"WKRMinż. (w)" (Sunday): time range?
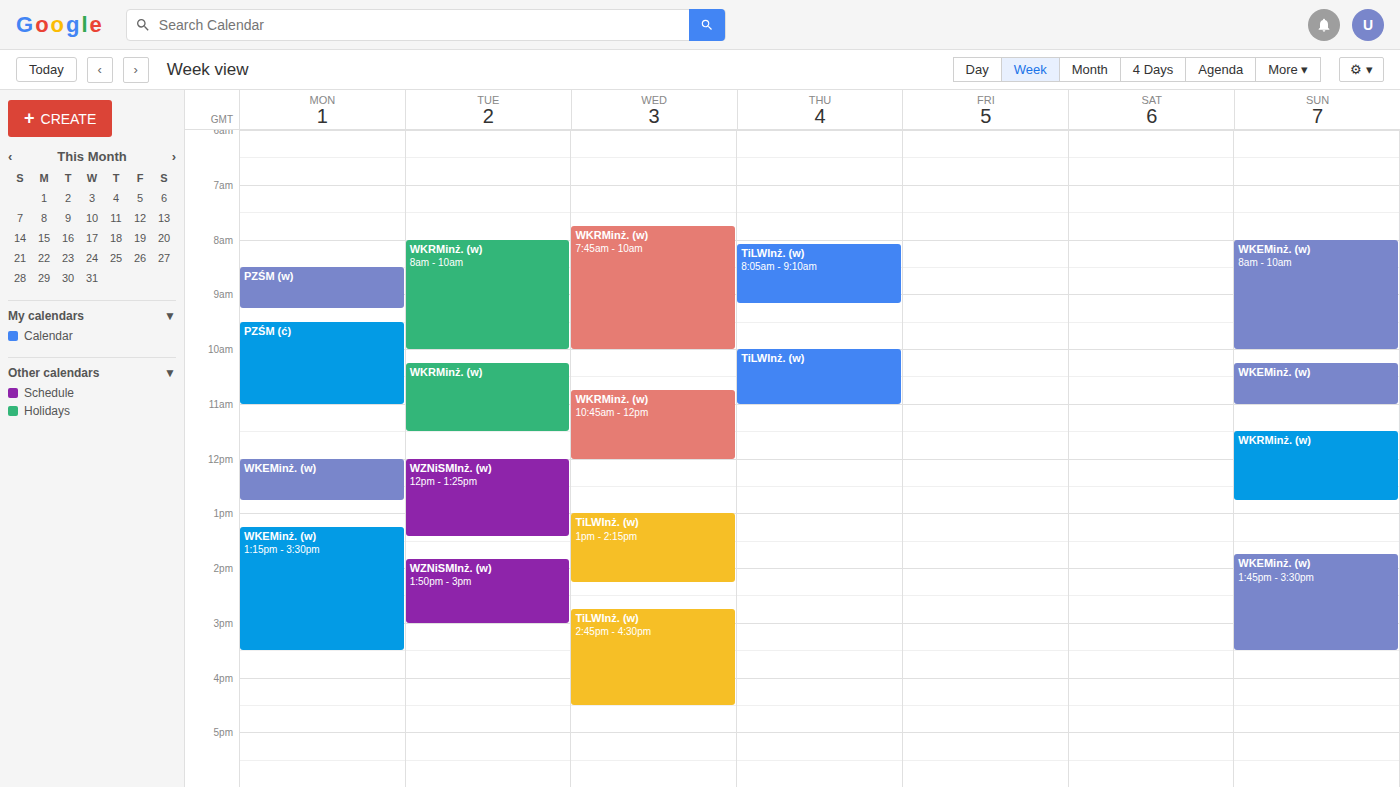
11:30 AM to 12:45 PM